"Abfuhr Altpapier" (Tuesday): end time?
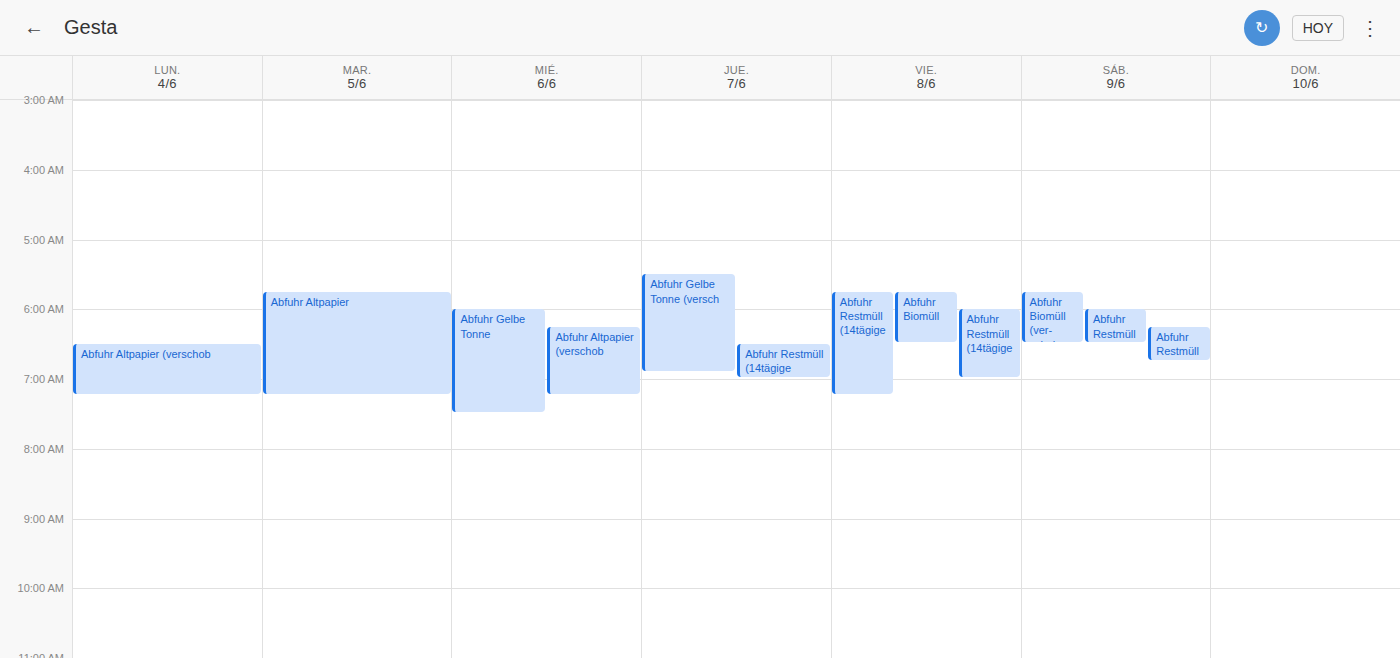
7:15 AM